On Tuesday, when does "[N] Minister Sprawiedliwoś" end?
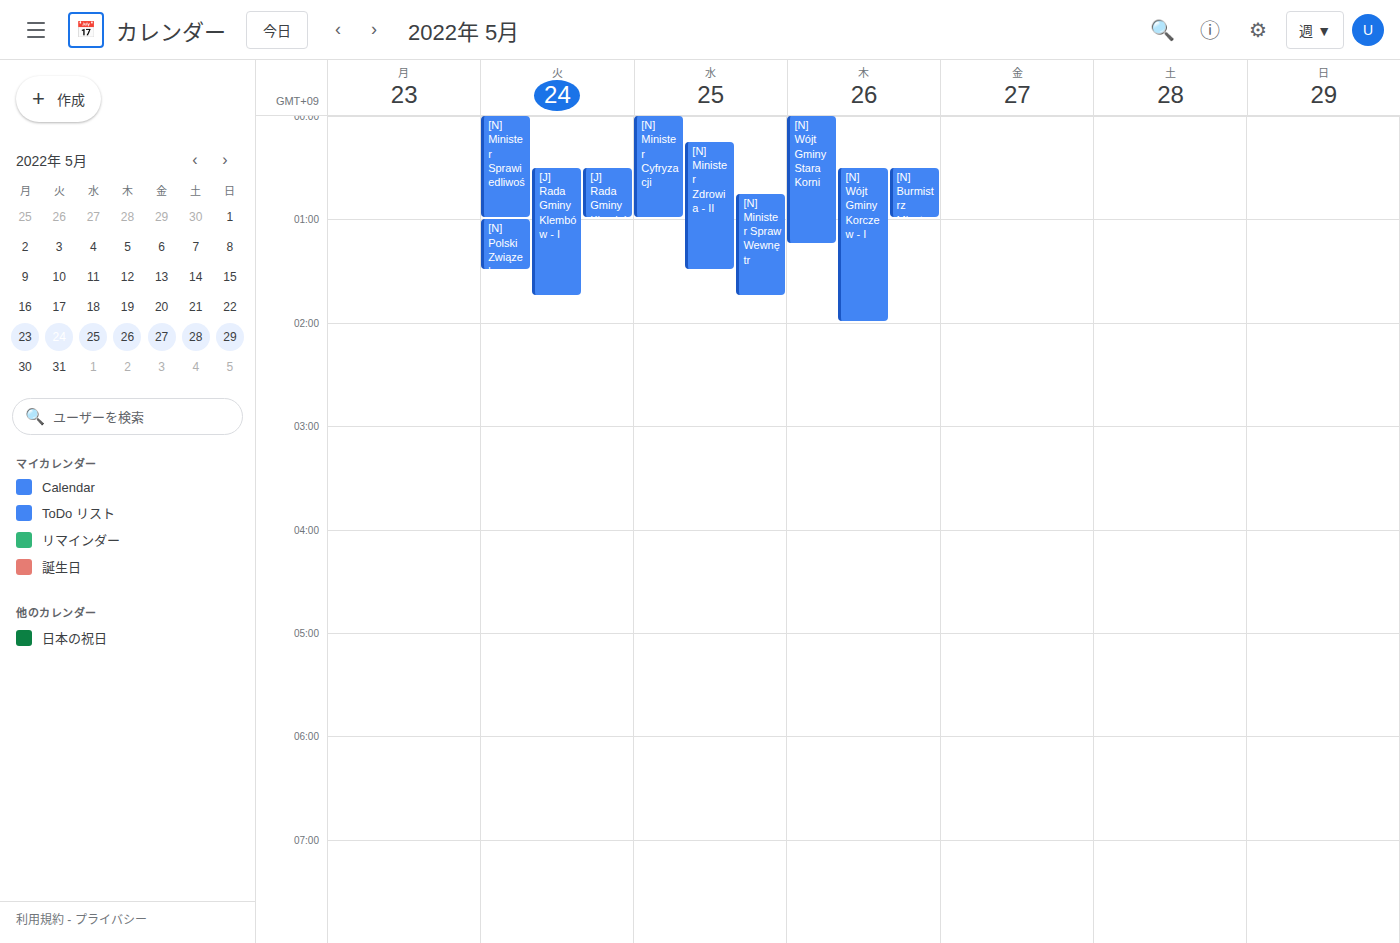
1:00 AM